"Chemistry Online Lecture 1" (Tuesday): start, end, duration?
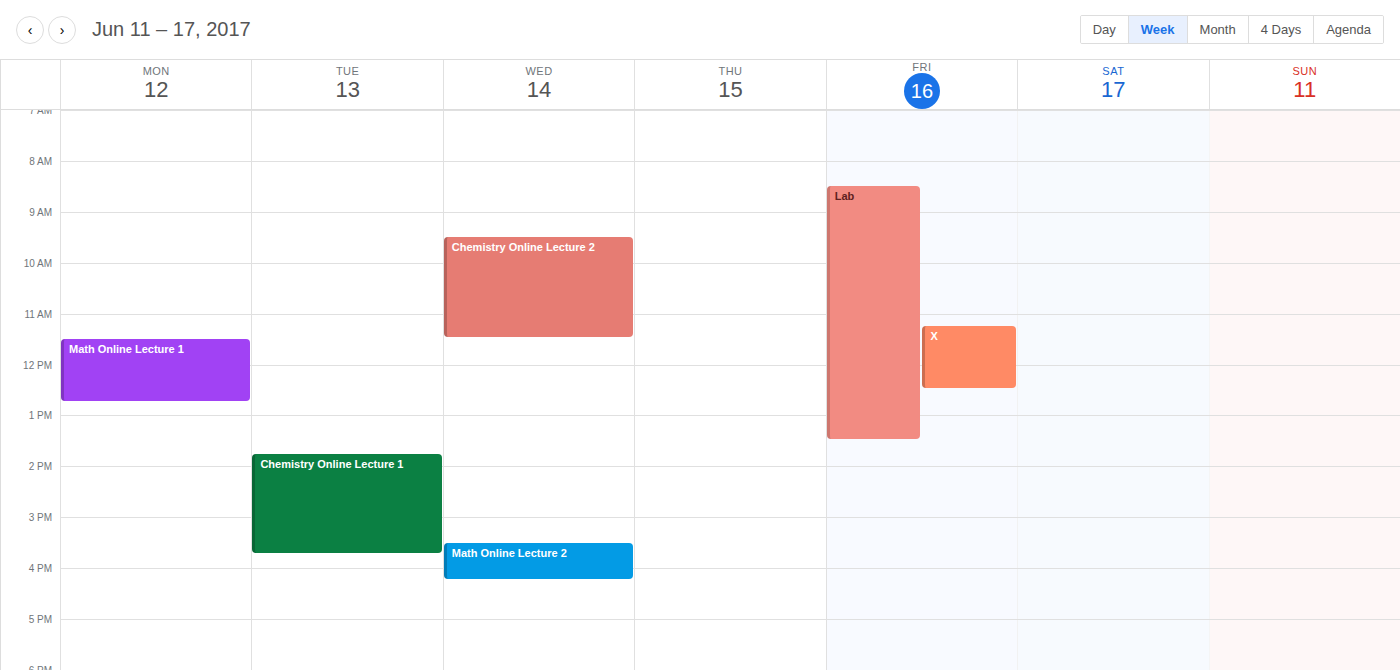
1:45 PM to 3:45 PM, 2 hours